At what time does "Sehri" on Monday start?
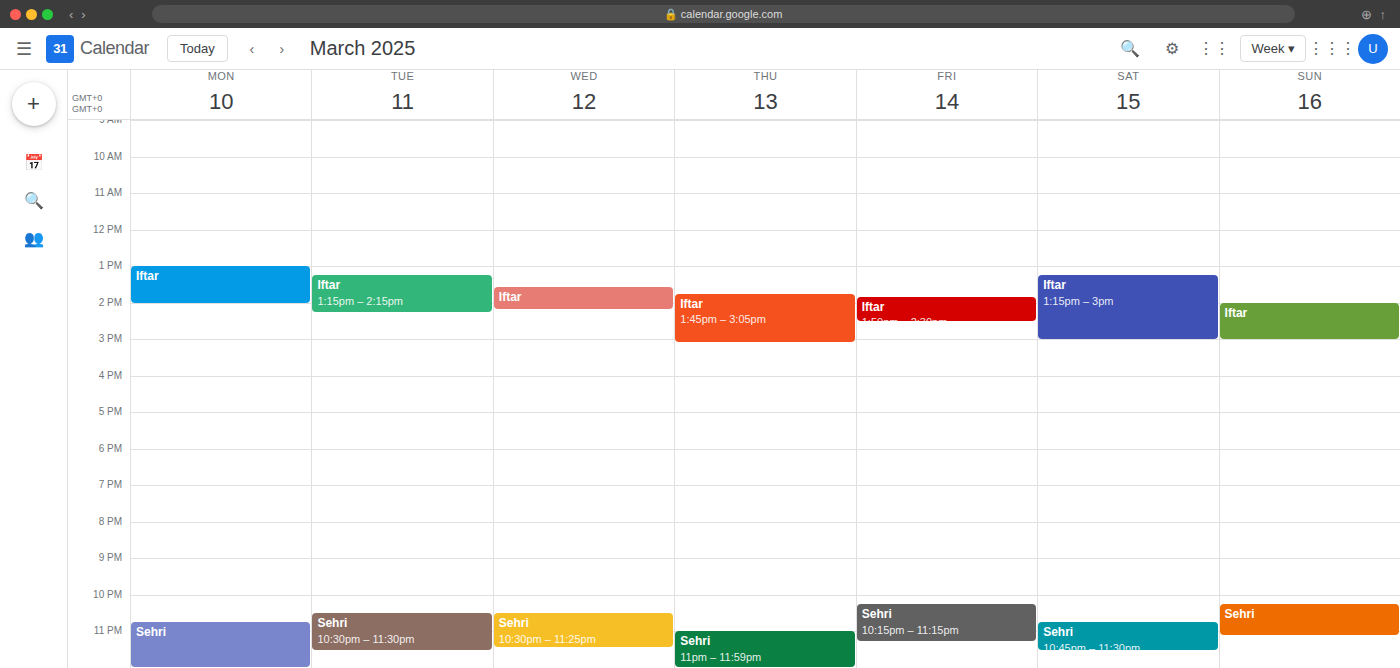
10:45 PM